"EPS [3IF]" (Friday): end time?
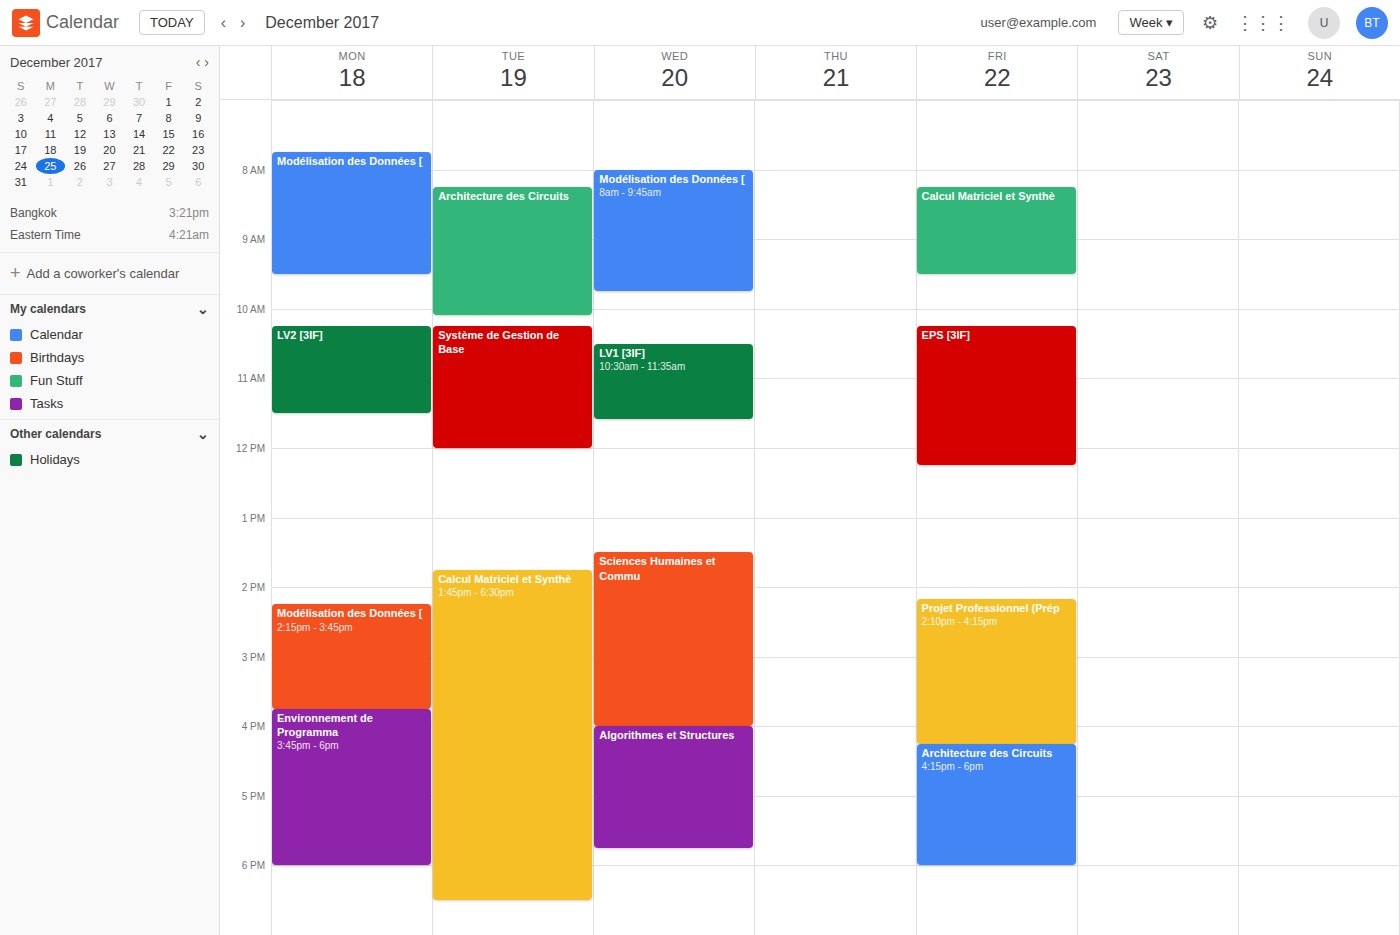
12:15 PM